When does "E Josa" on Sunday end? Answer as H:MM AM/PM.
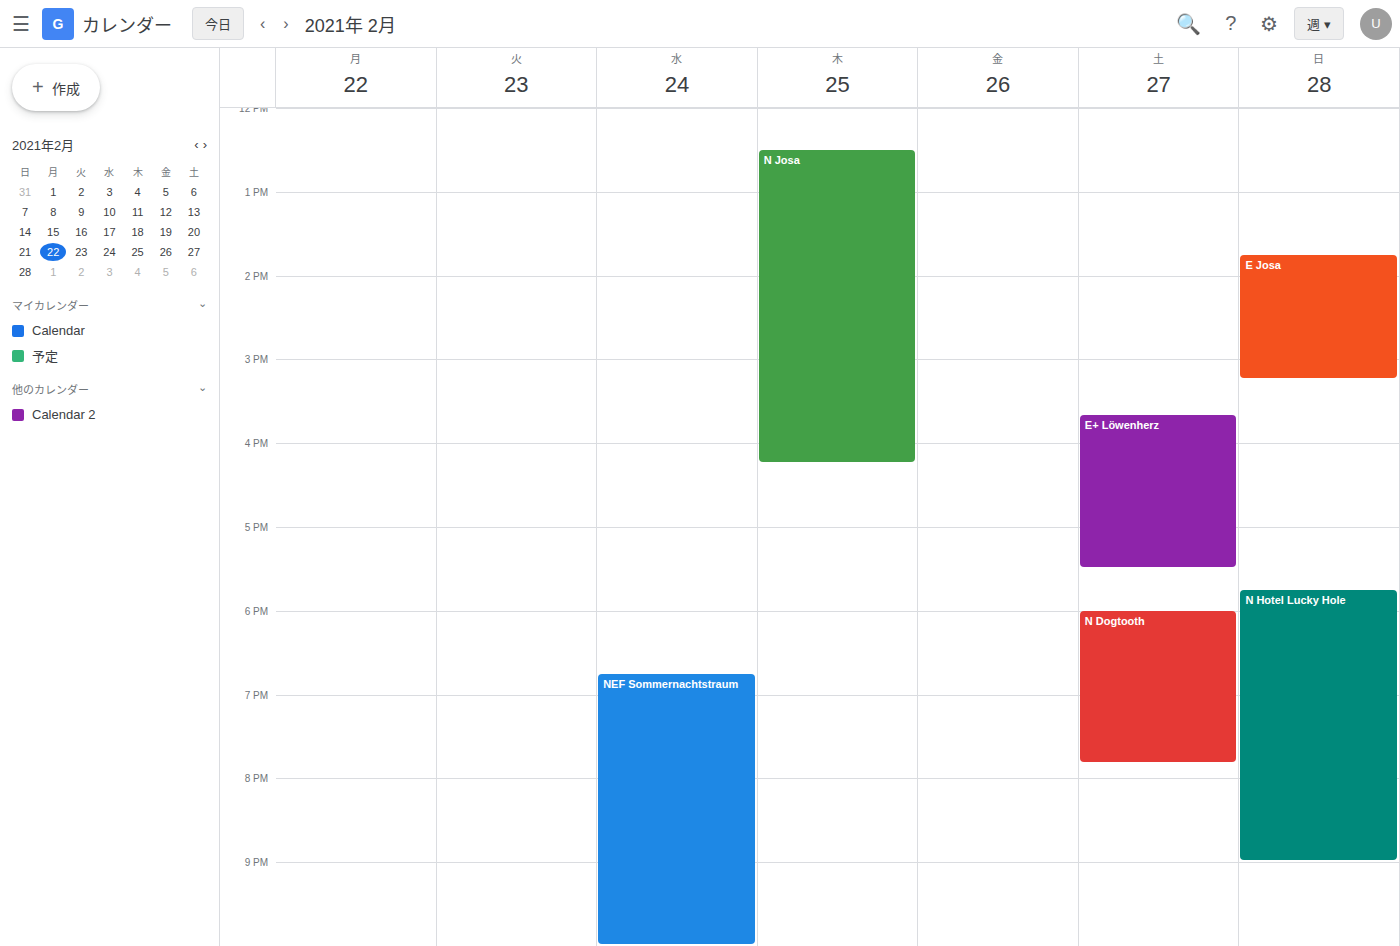
3:15 PM